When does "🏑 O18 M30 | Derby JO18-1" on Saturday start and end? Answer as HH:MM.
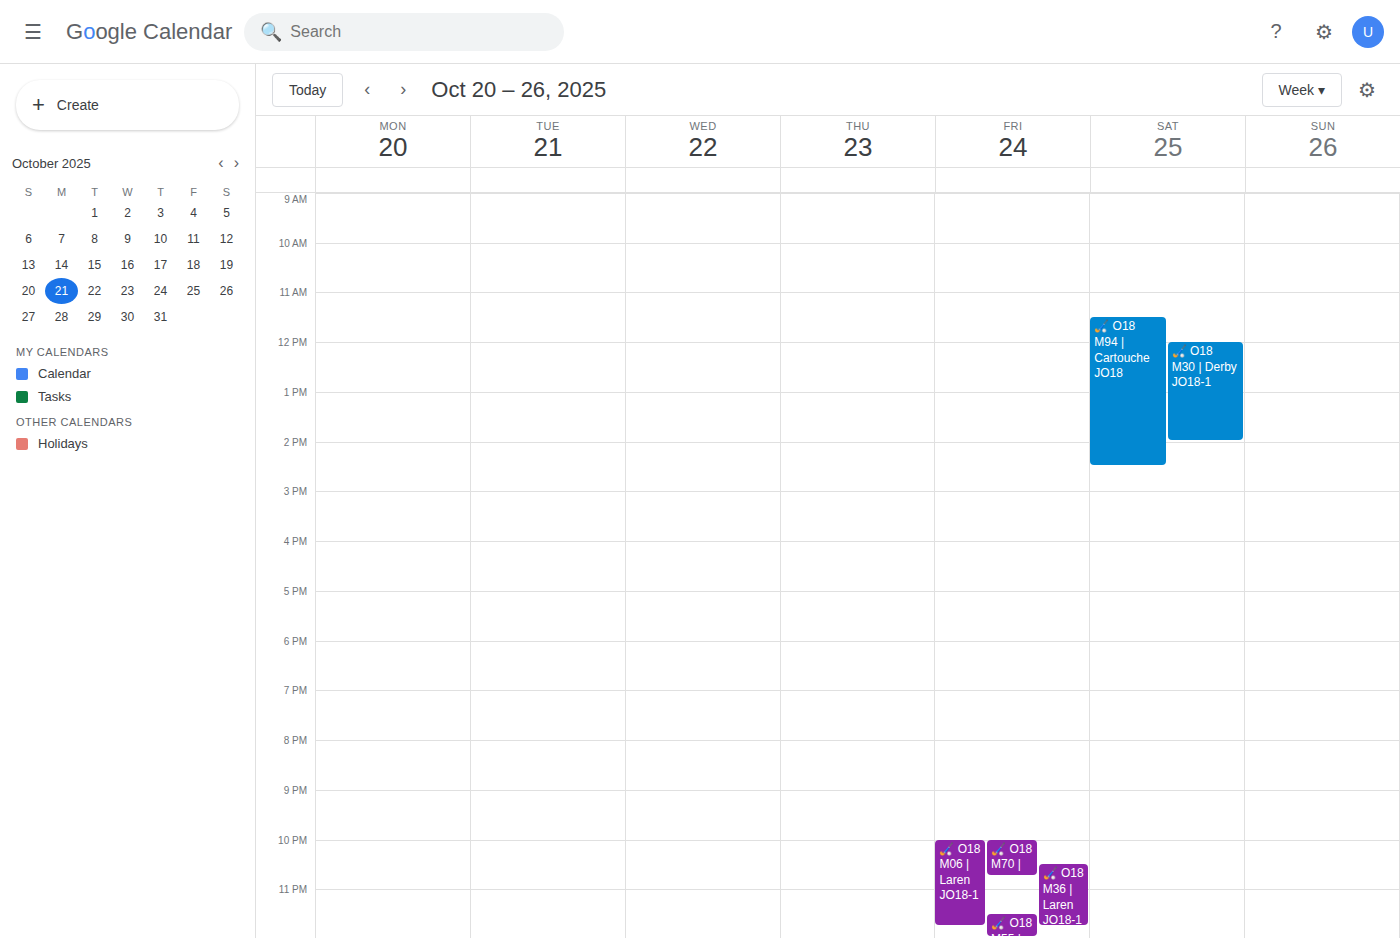
12:00 to 14:00